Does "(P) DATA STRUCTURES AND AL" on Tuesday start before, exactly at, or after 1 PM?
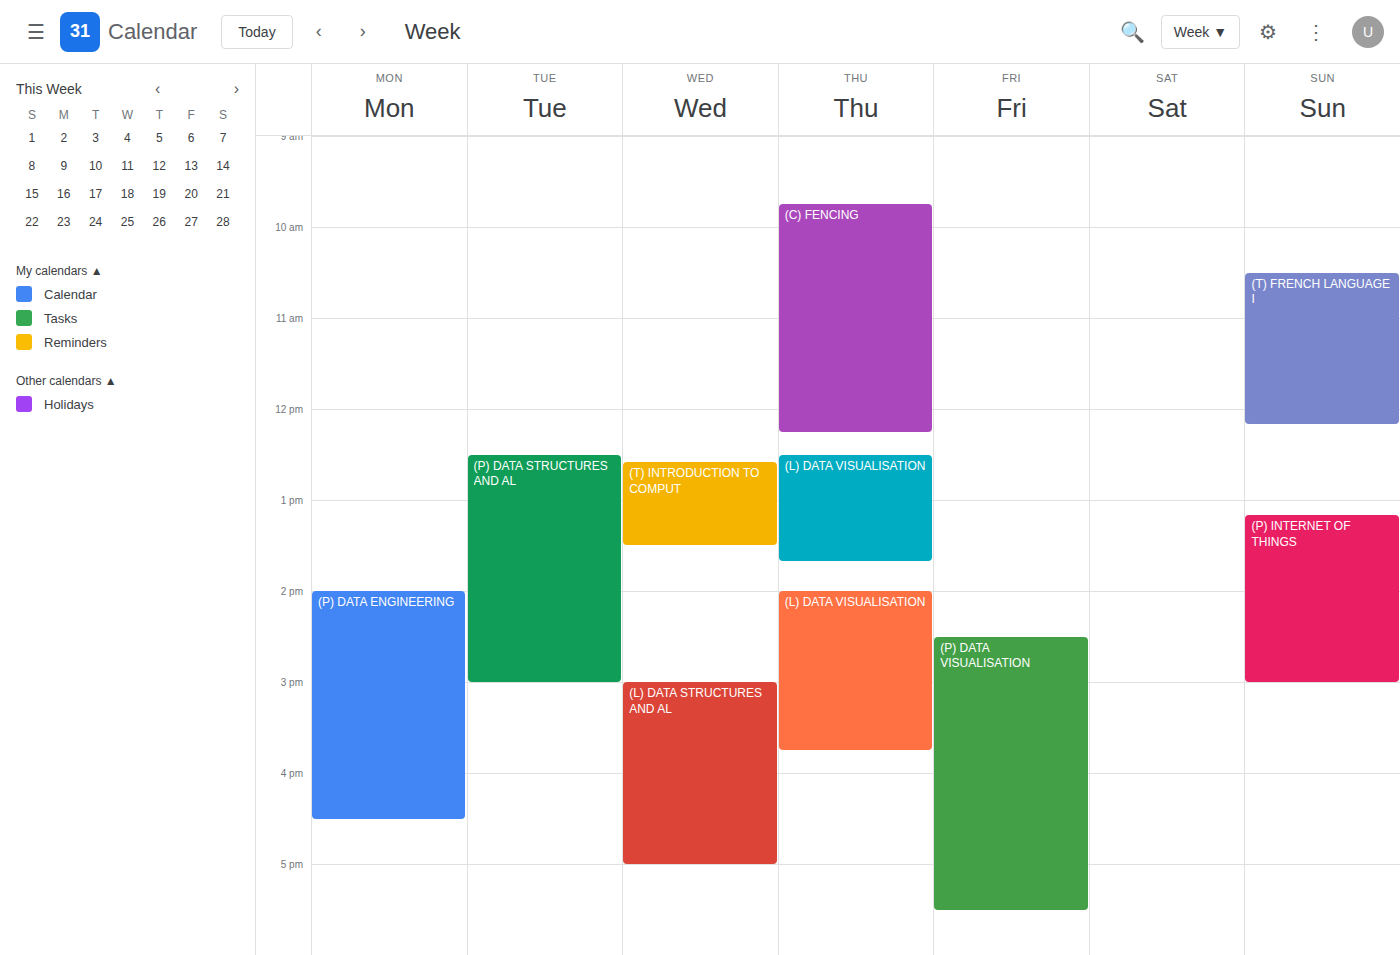
12:30 PM -- before 1 PM, 30 minutes above the 1 PM line.